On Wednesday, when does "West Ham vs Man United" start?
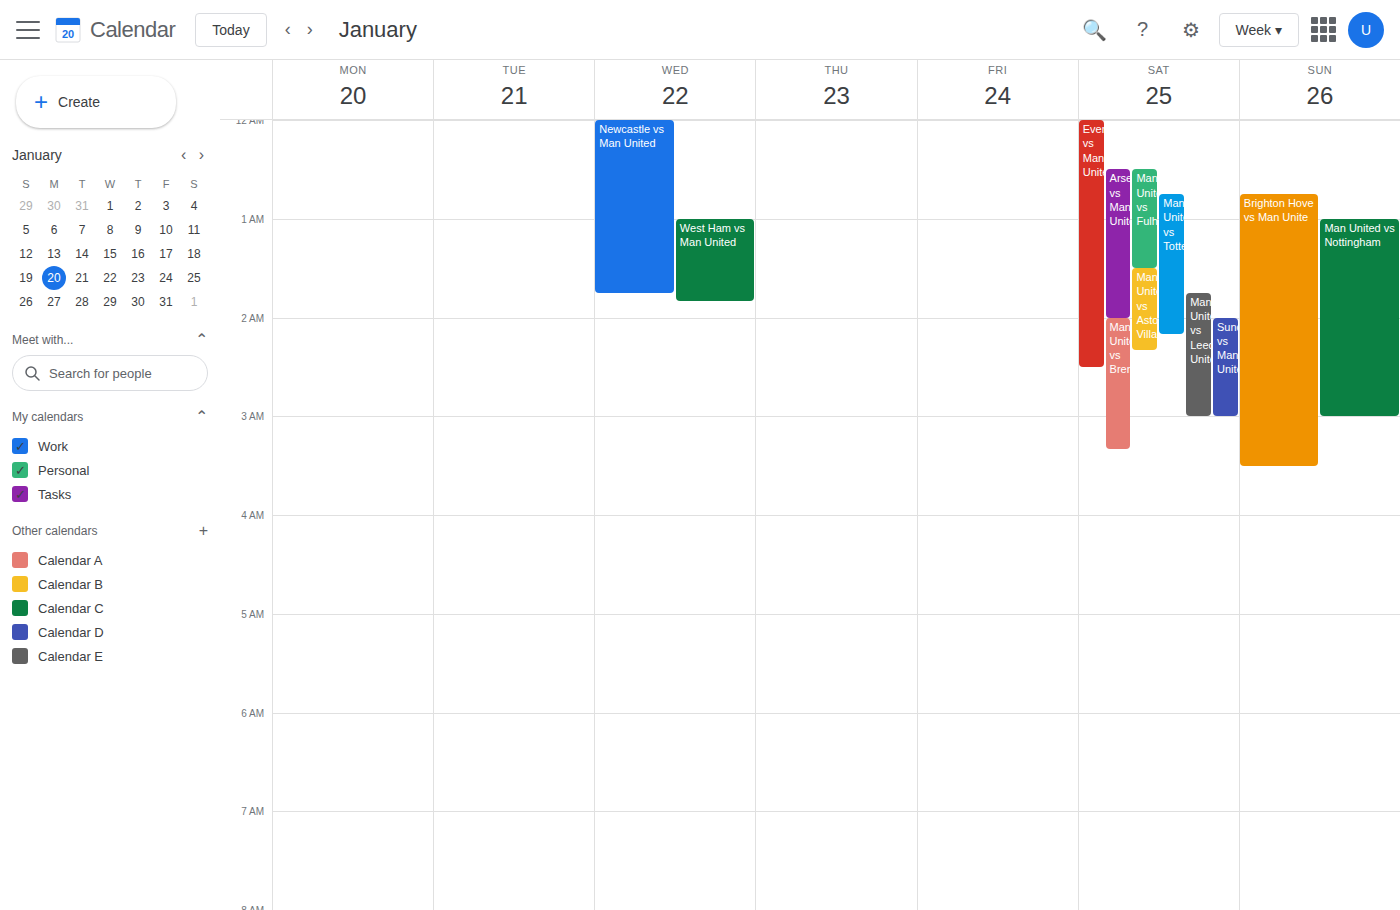
01:00